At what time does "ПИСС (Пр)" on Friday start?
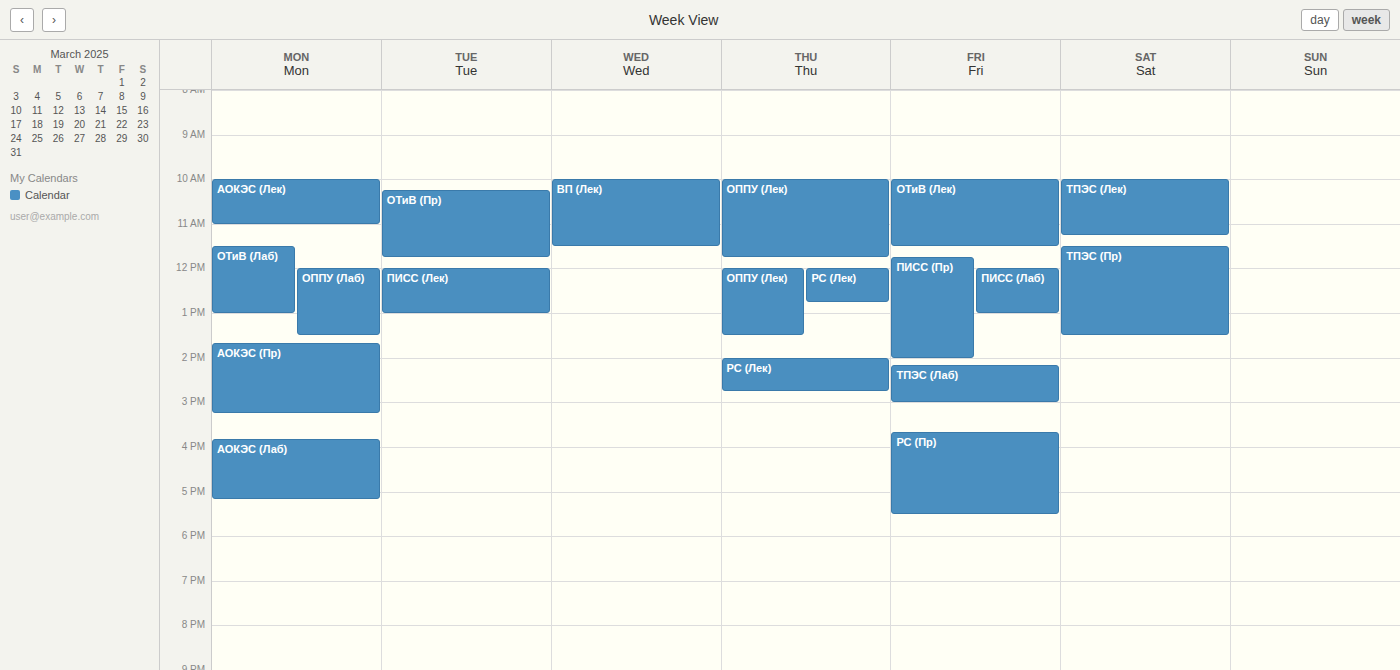
11:45 AM